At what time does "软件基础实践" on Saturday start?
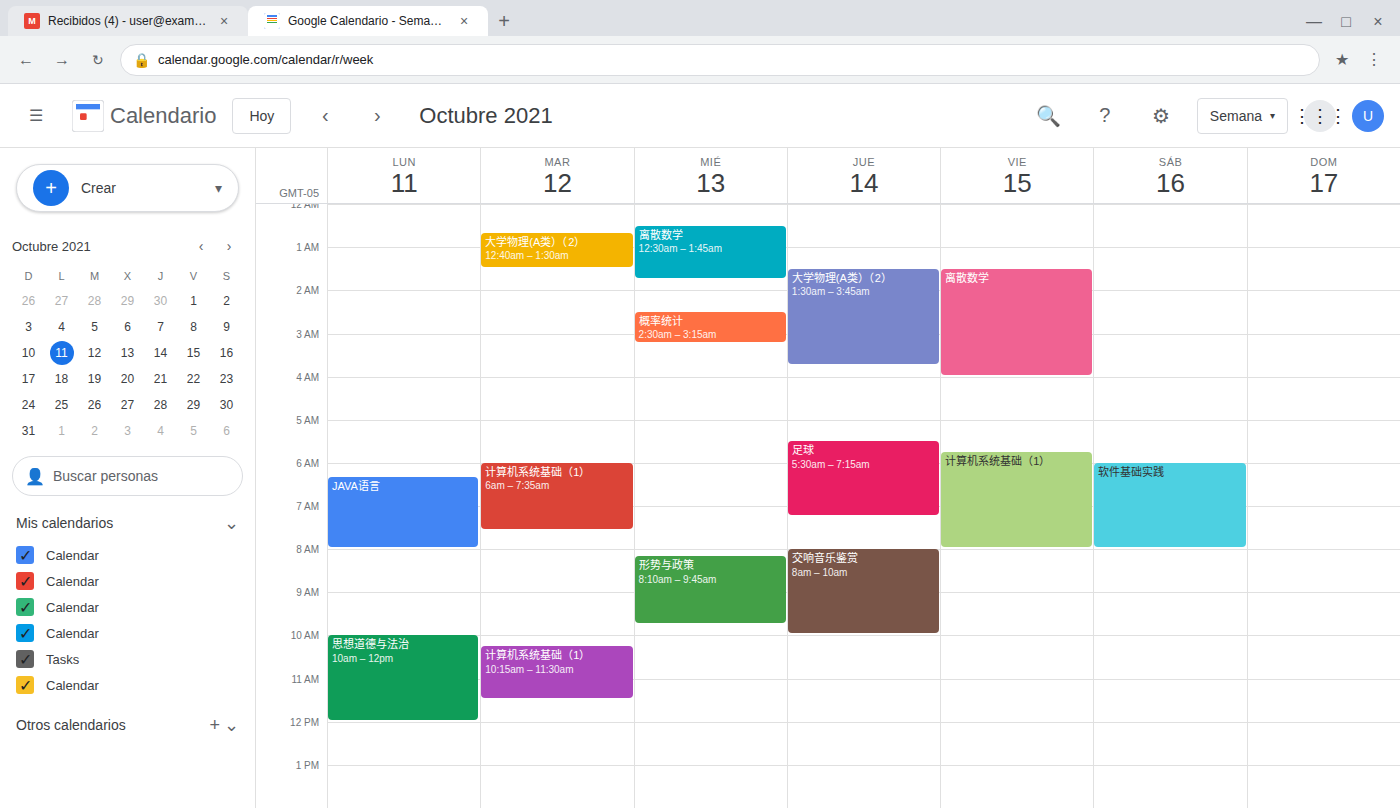
6:00 AM